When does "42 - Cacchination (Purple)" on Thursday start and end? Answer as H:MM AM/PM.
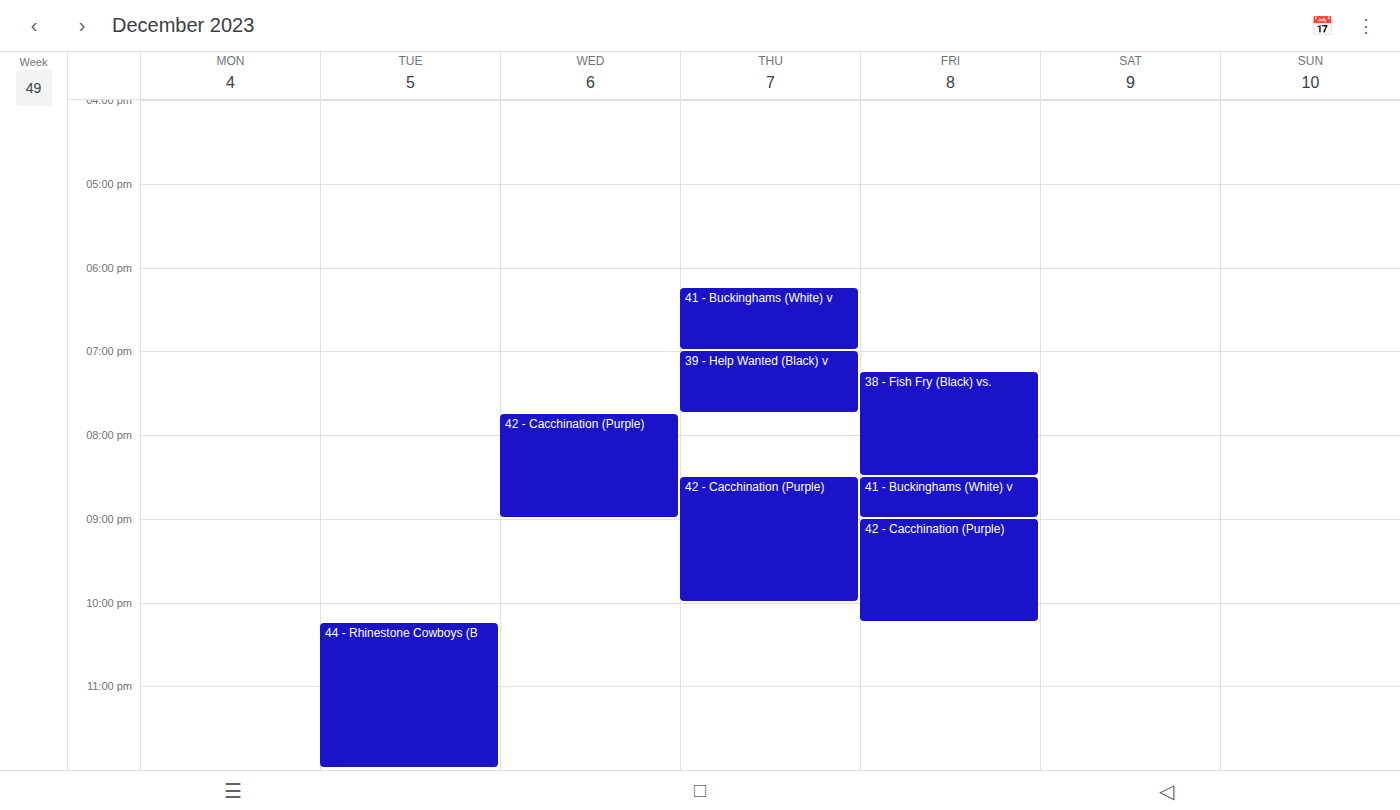
8:30 PM to 10:00 PM